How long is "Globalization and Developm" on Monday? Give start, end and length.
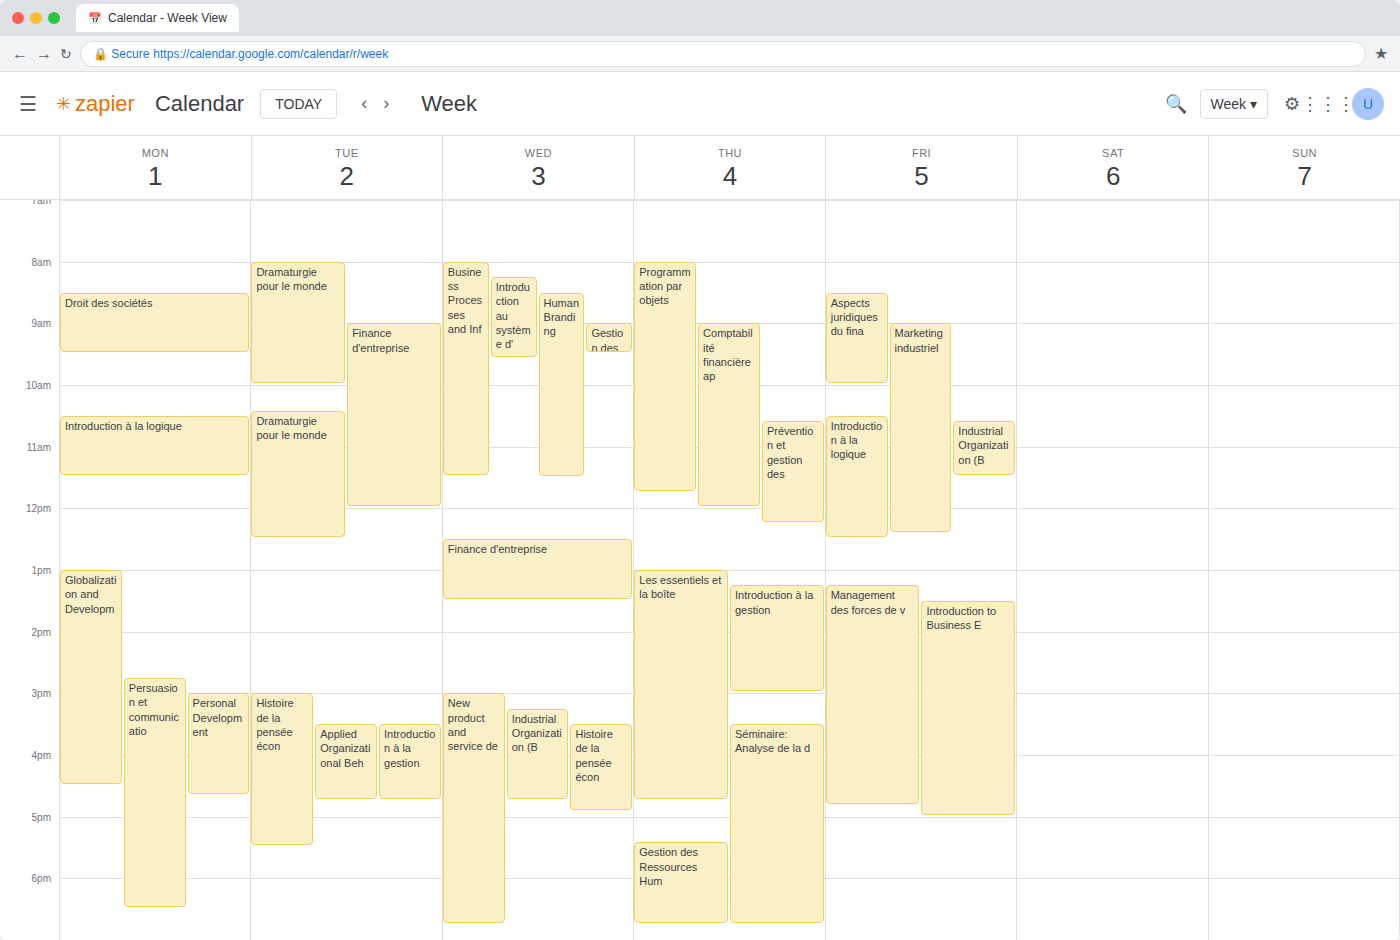
1:00 PM to 4:30 PM, 3 hours 30 minutes